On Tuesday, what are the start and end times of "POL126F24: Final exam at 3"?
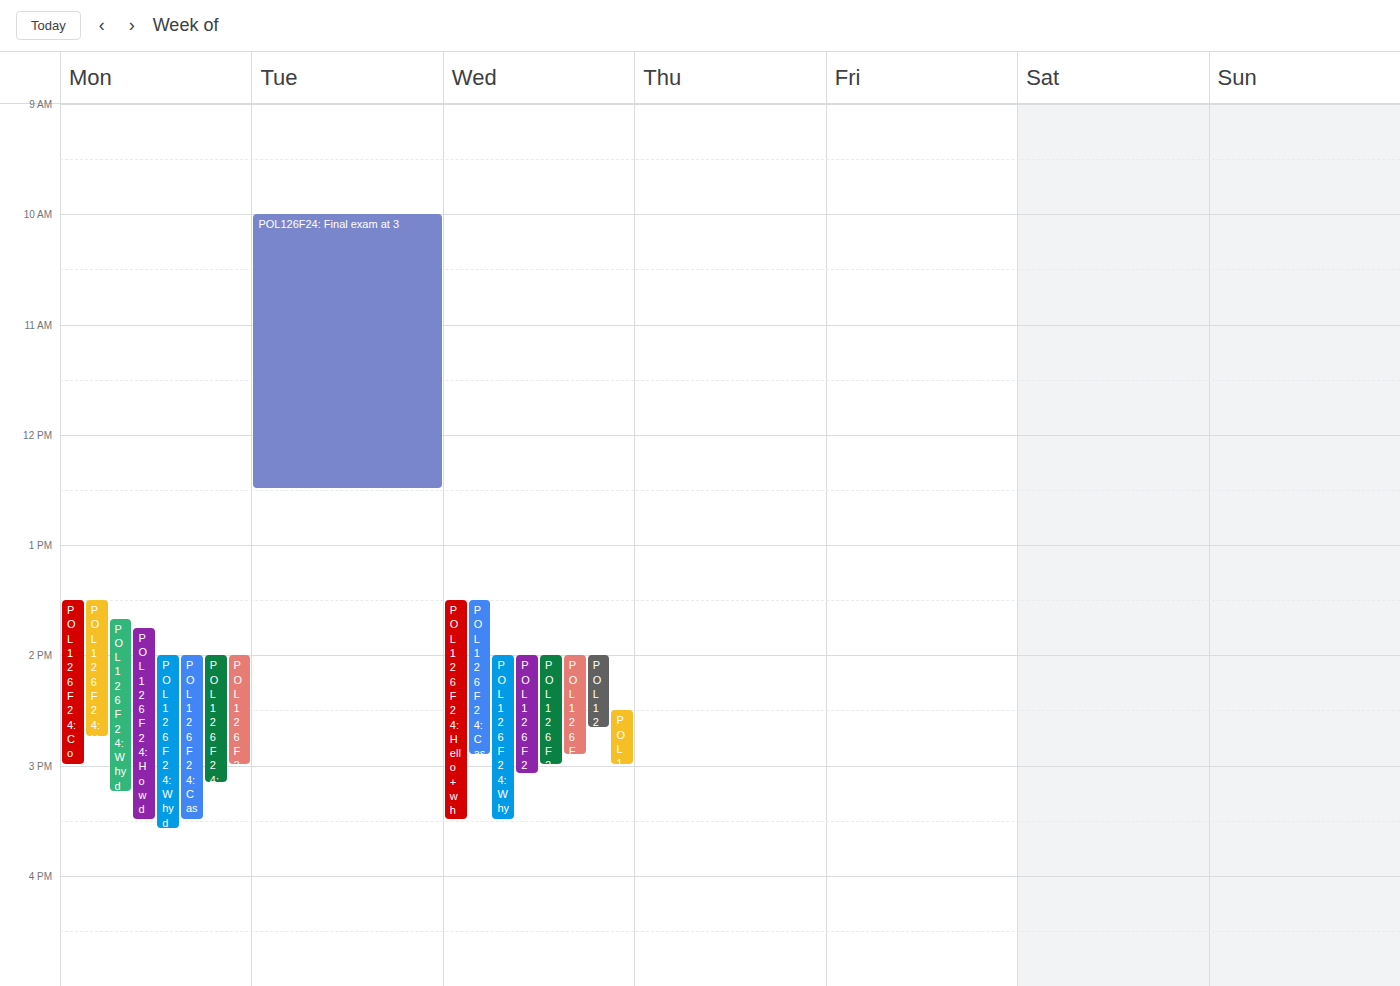
10:00 AM to 12:30 PM